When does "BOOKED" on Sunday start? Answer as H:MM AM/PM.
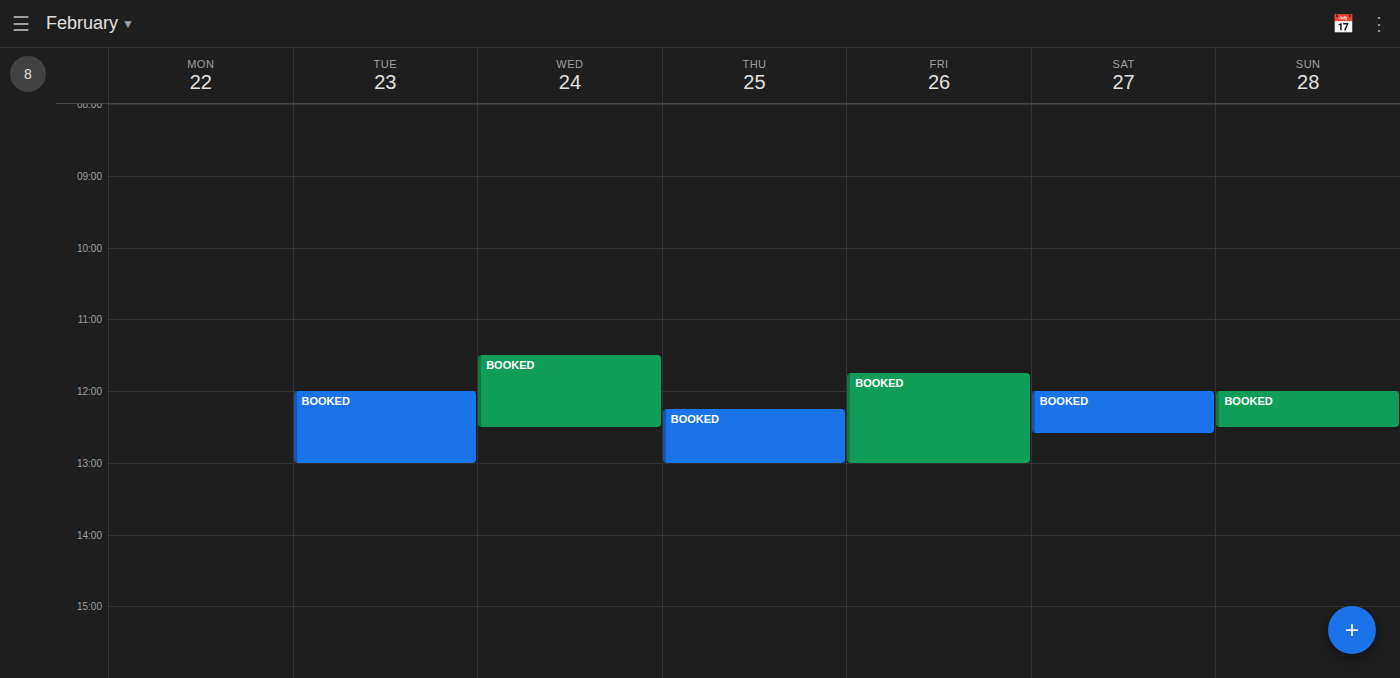
12:00 PM